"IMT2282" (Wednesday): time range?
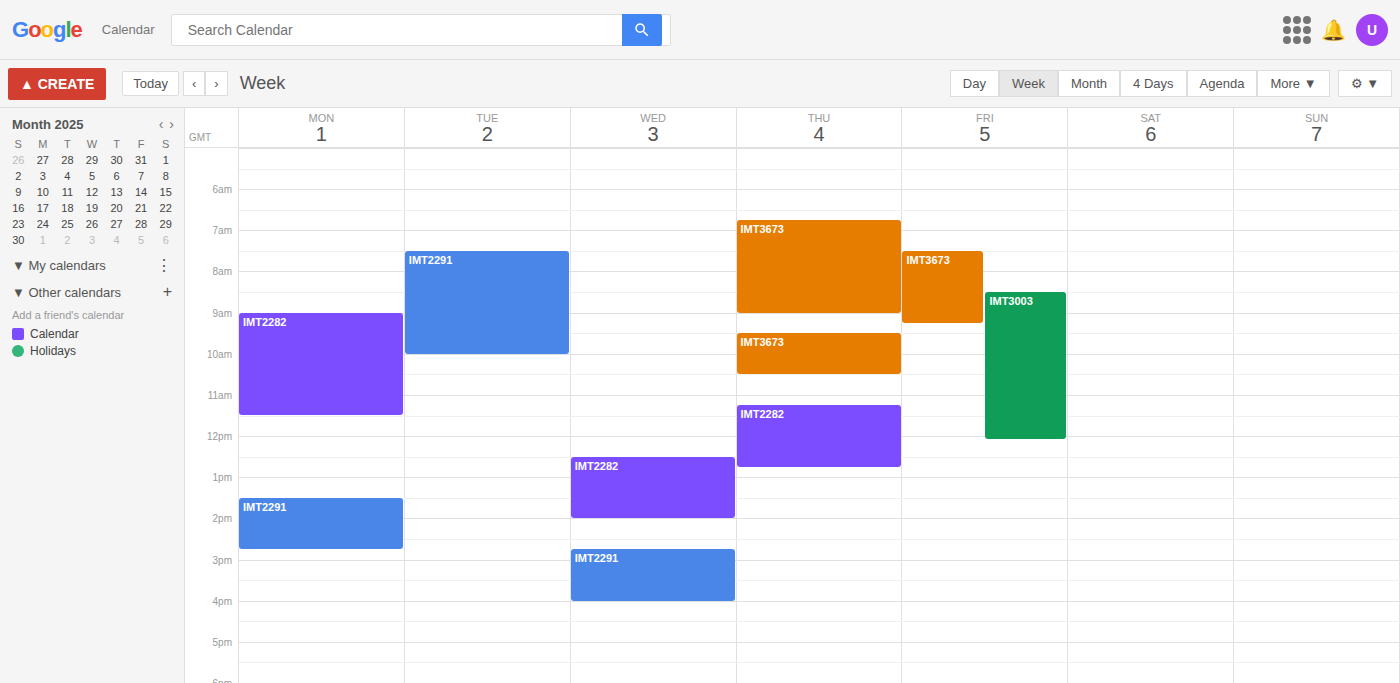
12:30 PM to 2:00 PM